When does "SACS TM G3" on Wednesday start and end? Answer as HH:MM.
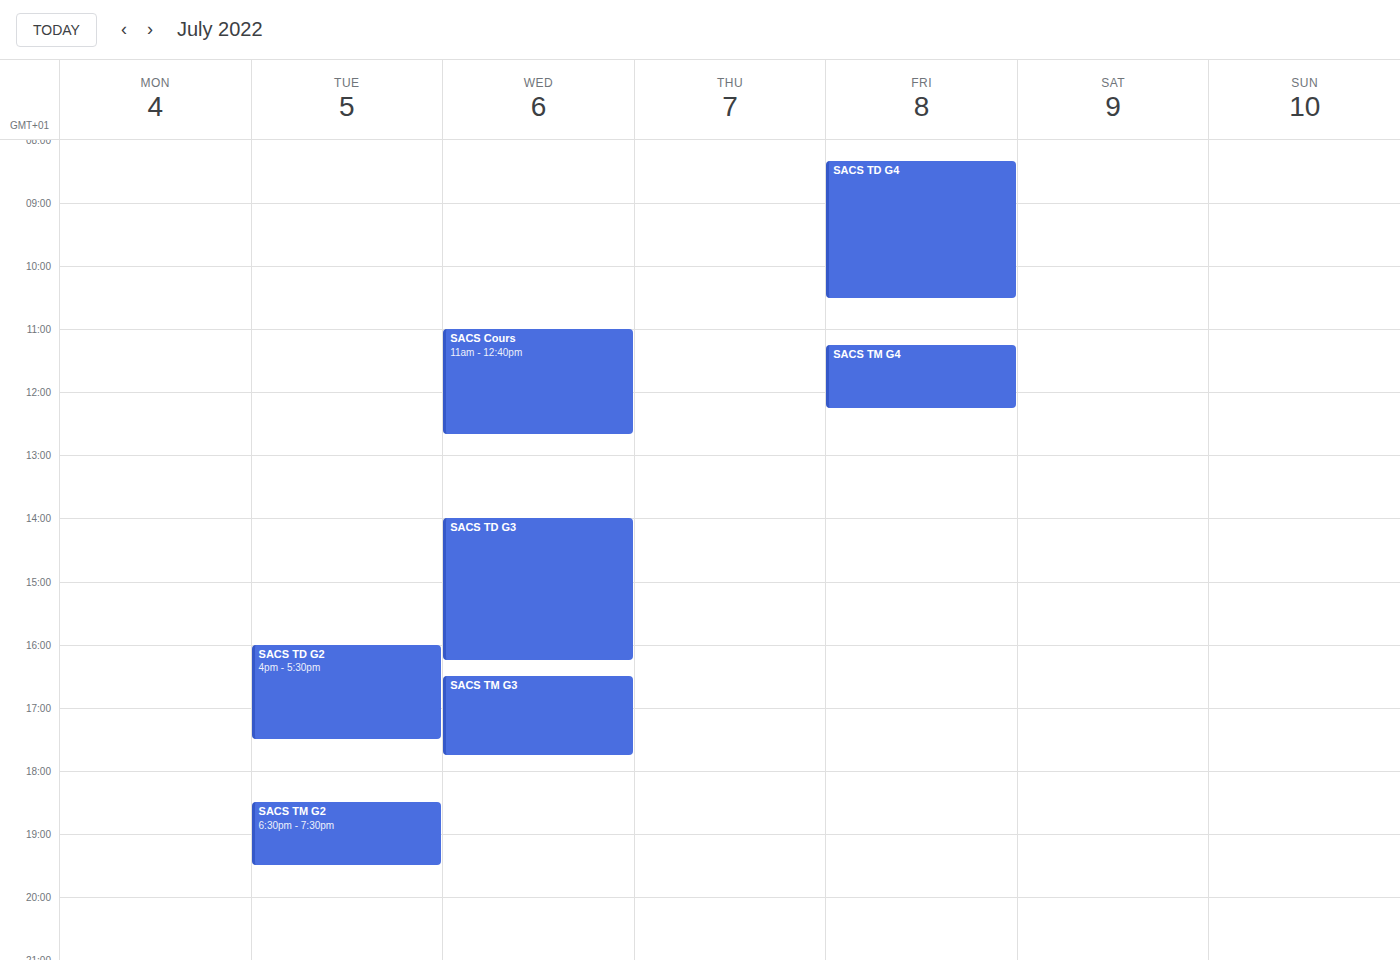
16:30 to 17:45